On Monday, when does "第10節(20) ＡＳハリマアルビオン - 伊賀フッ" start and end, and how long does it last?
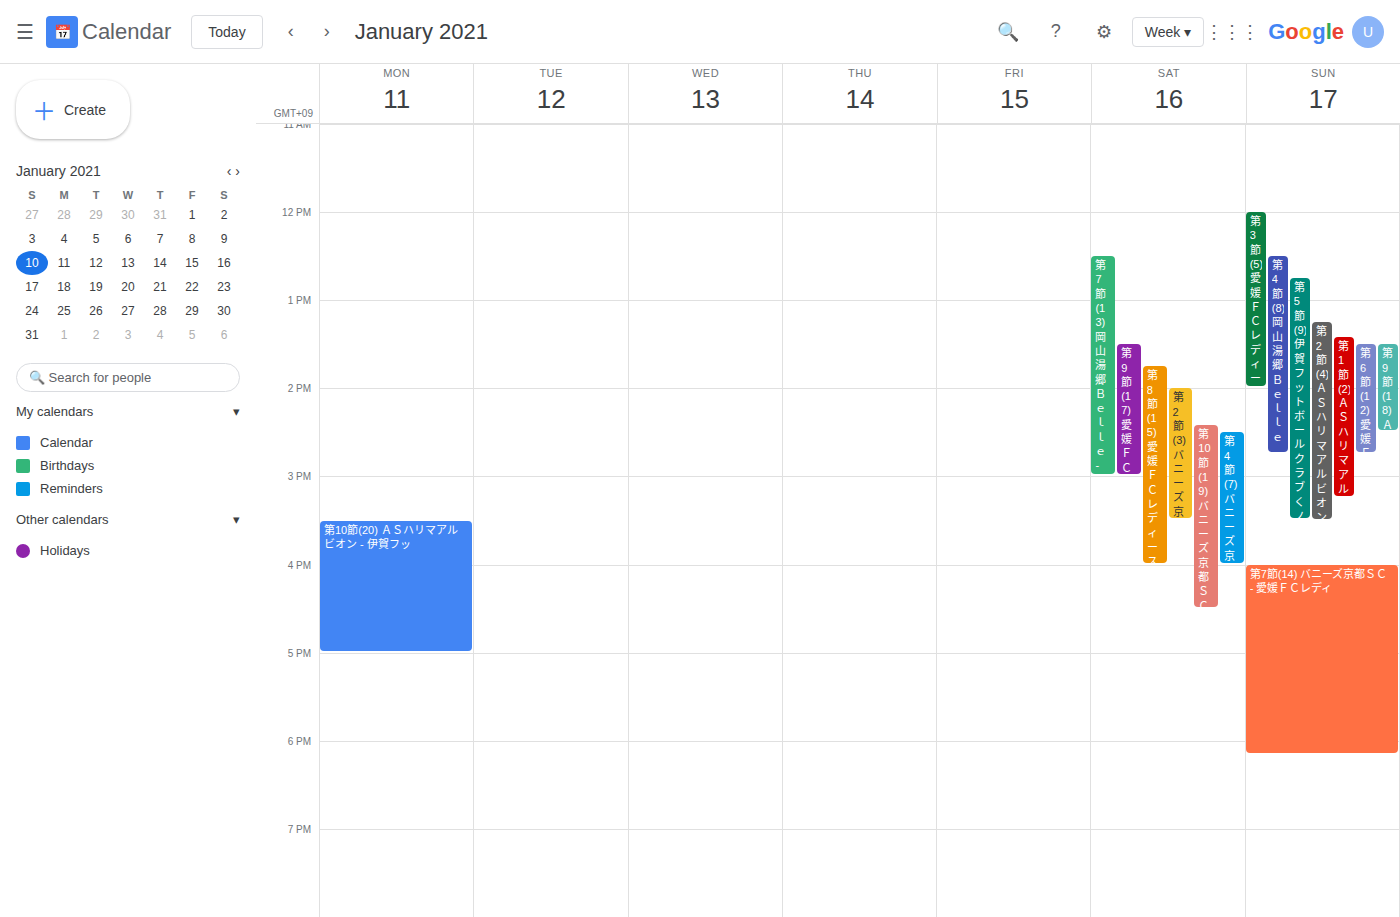
3:30 PM to 5:00 PM, 1 hour 30 minutes